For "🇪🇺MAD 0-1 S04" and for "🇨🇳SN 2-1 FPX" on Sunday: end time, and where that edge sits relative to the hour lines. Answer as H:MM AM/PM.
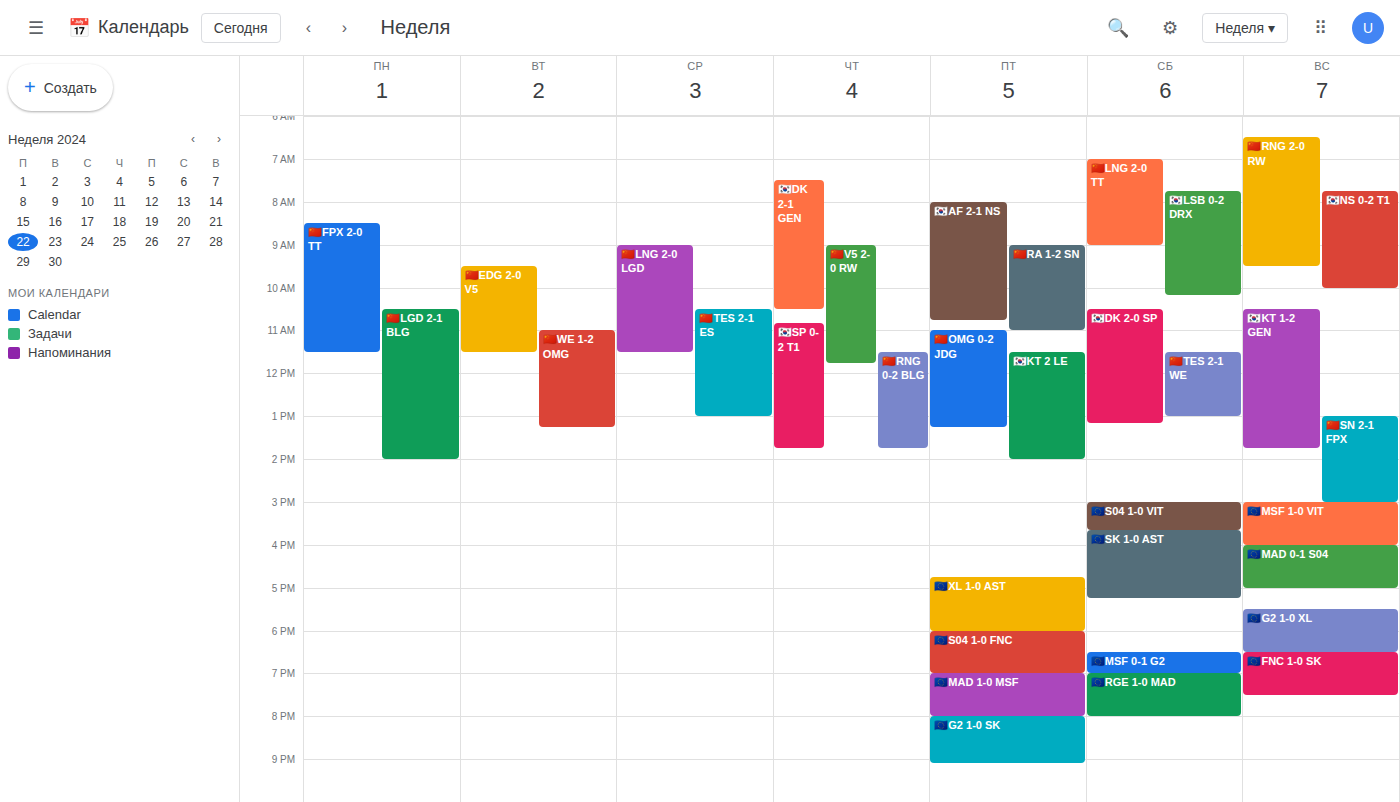
"🇪🇺MAD 0-1 S04": 5:00 PM, exactly on the 5 PM line. "🇨🇳SN 2-1 FPX": 3:00 PM, exactly on the 3 PM line.